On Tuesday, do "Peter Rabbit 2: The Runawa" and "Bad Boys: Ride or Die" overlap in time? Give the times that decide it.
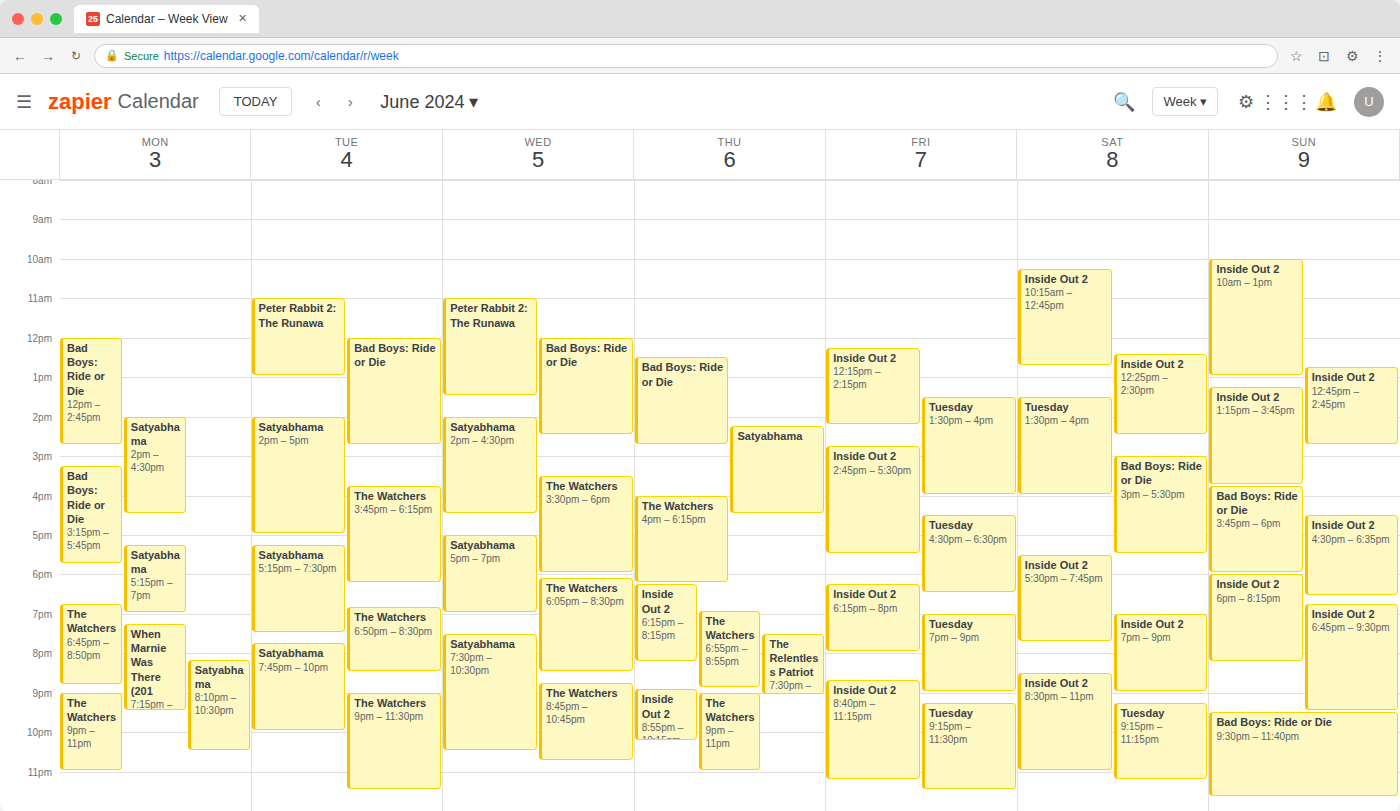
"Bad Boys: Ride or Die" starts at 12:00 PM, before "Peter Rabbit 2: The Runawa" ends at 1:00 PM -- they overlap.